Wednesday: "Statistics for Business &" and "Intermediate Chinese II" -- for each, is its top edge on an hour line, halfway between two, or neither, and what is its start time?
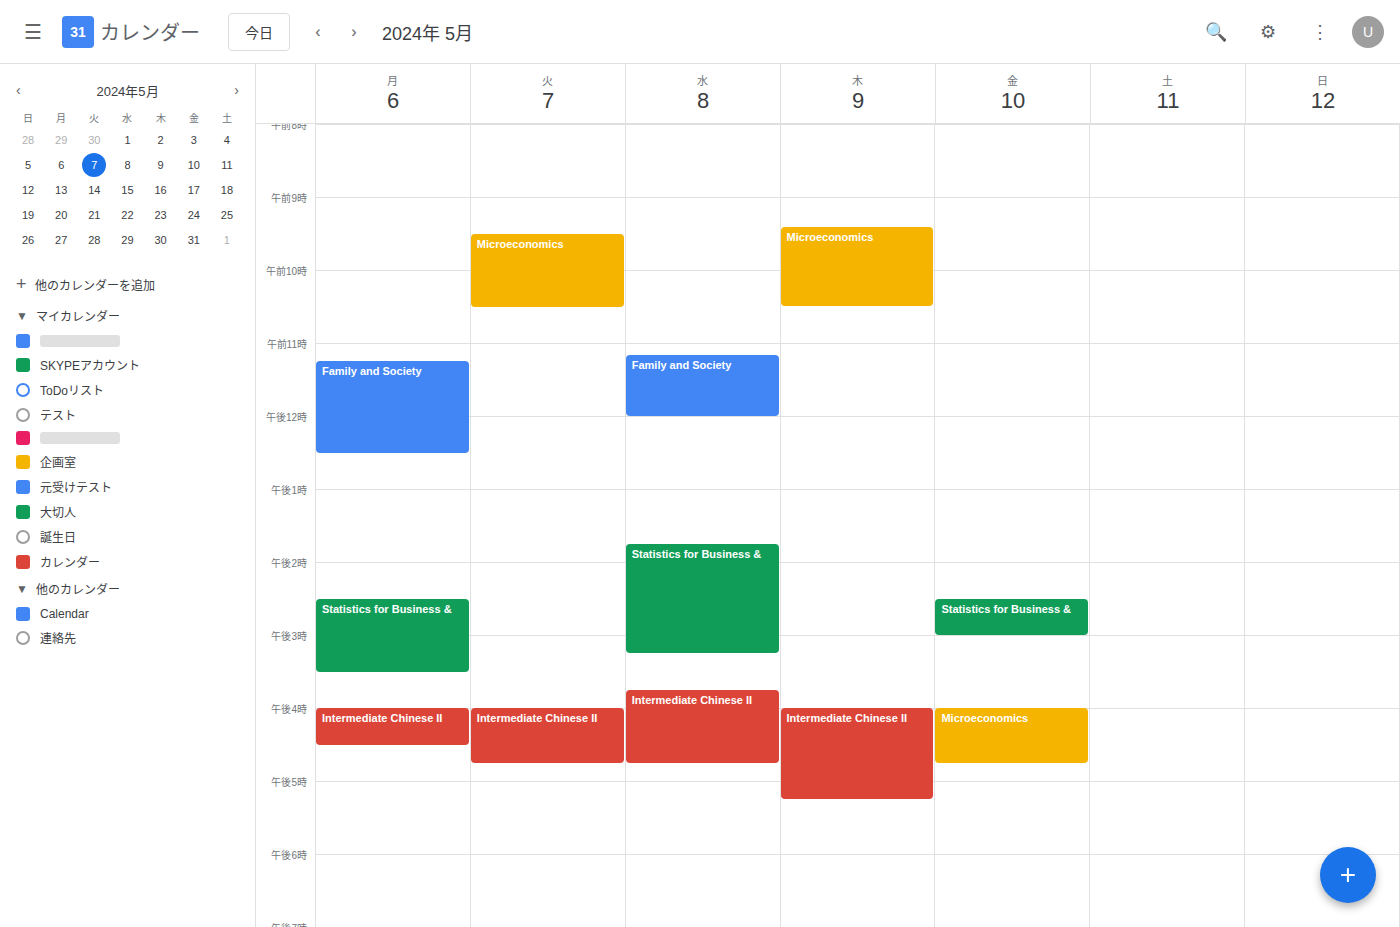
"Statistics for Business &": 1:45 PM, neither: three quarters of the way from the 1 PM line to the 2 PM line. "Intermediate Chinese II": 3:45 PM, neither: three quarters of the way from the 3 PM line to the 4 PM line.